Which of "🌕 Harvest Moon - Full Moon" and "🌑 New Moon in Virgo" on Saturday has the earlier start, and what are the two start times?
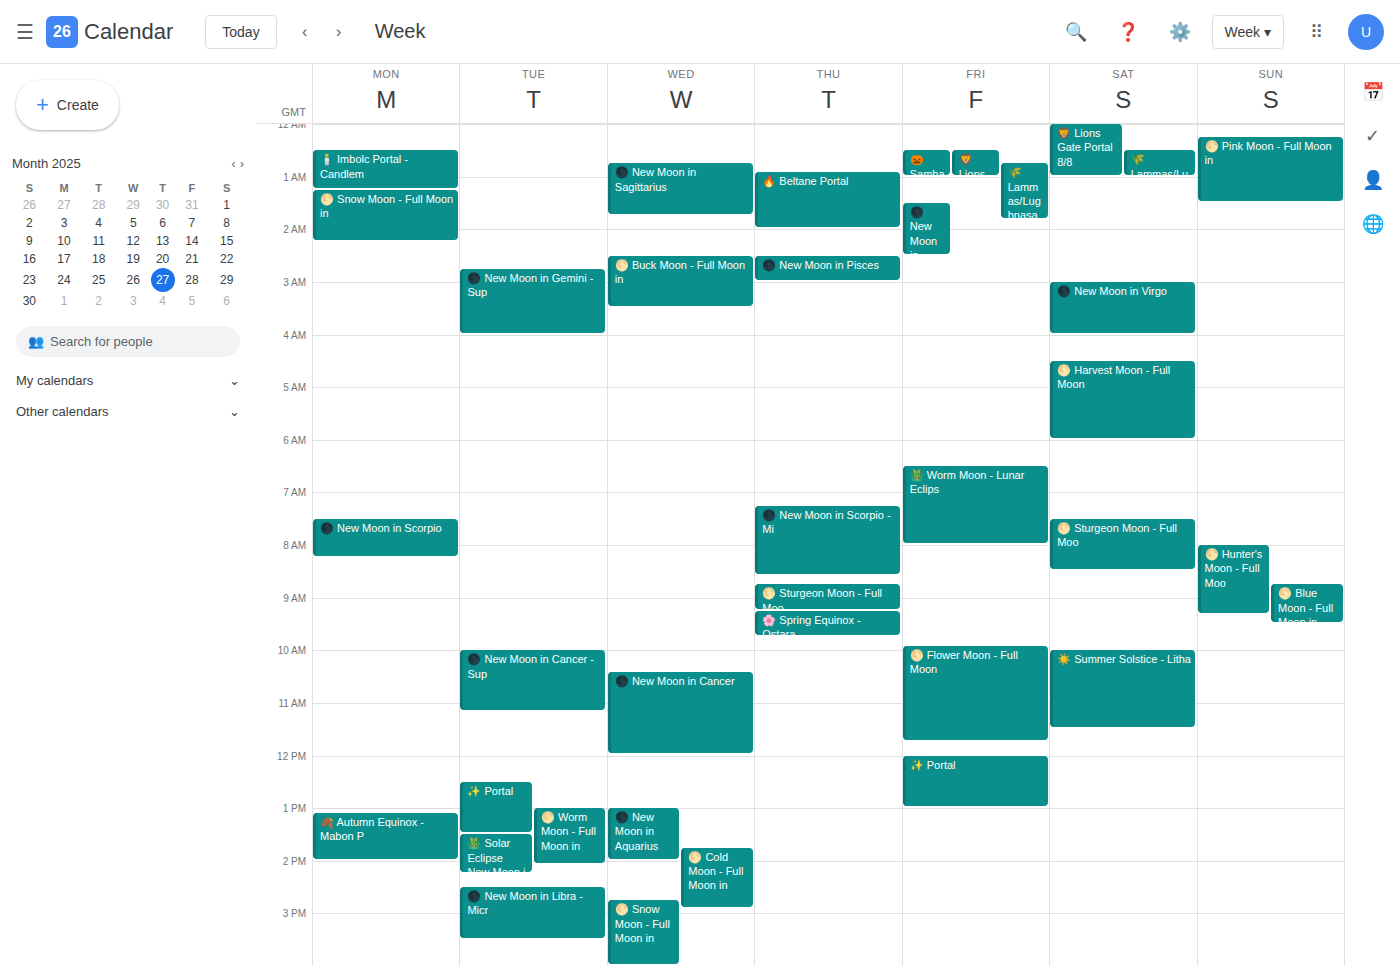
"🌑 New Moon in Virgo" 3:00 AM; "🌕 Harvest Moon - Full Moon" 4:30 AM.